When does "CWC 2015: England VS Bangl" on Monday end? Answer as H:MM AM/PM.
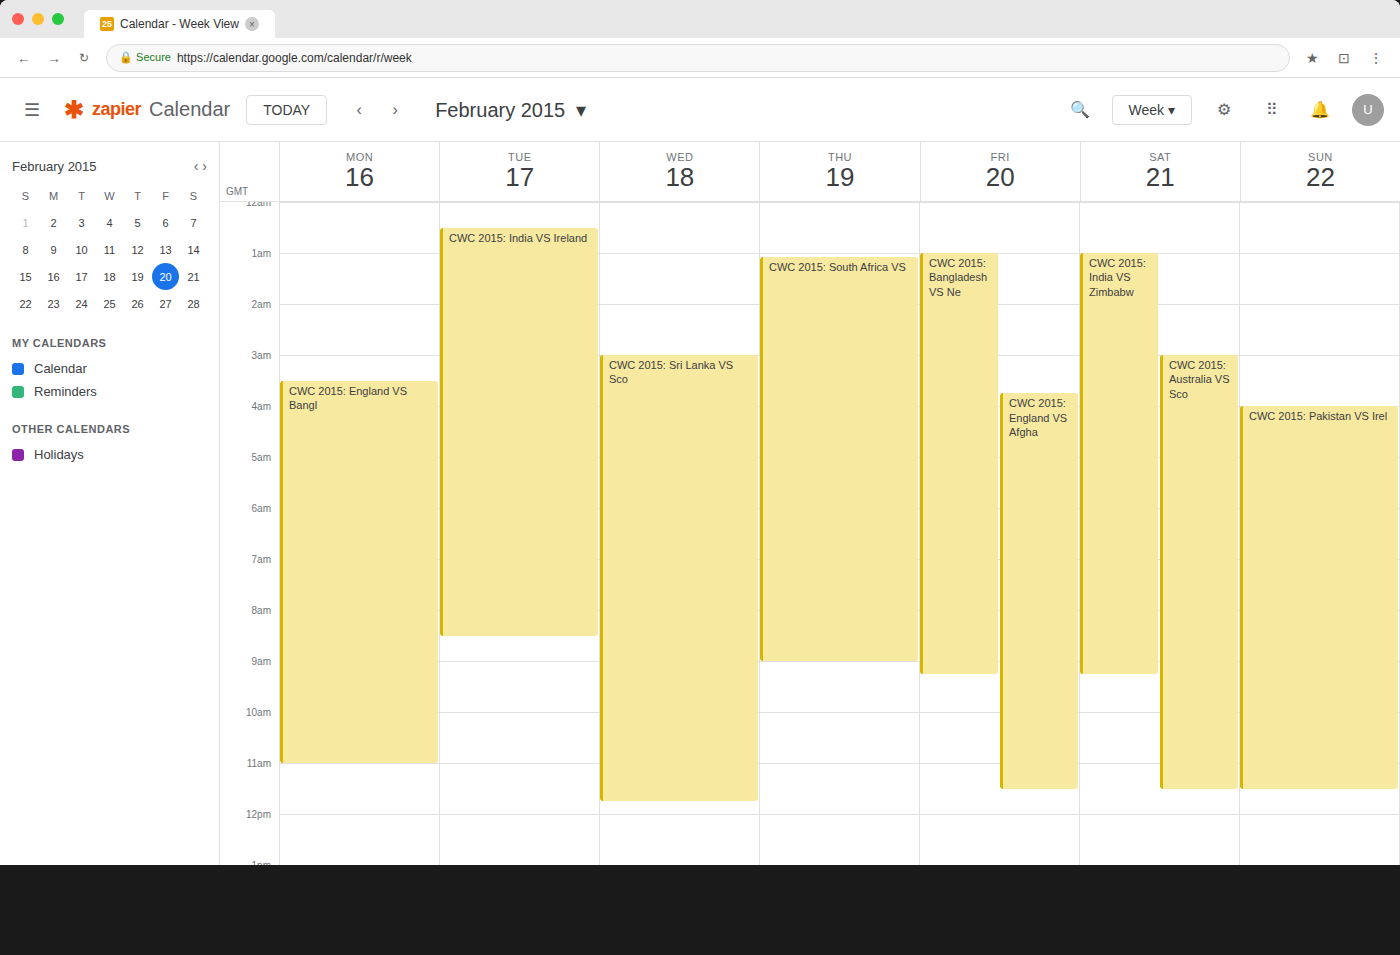
11:00 AM